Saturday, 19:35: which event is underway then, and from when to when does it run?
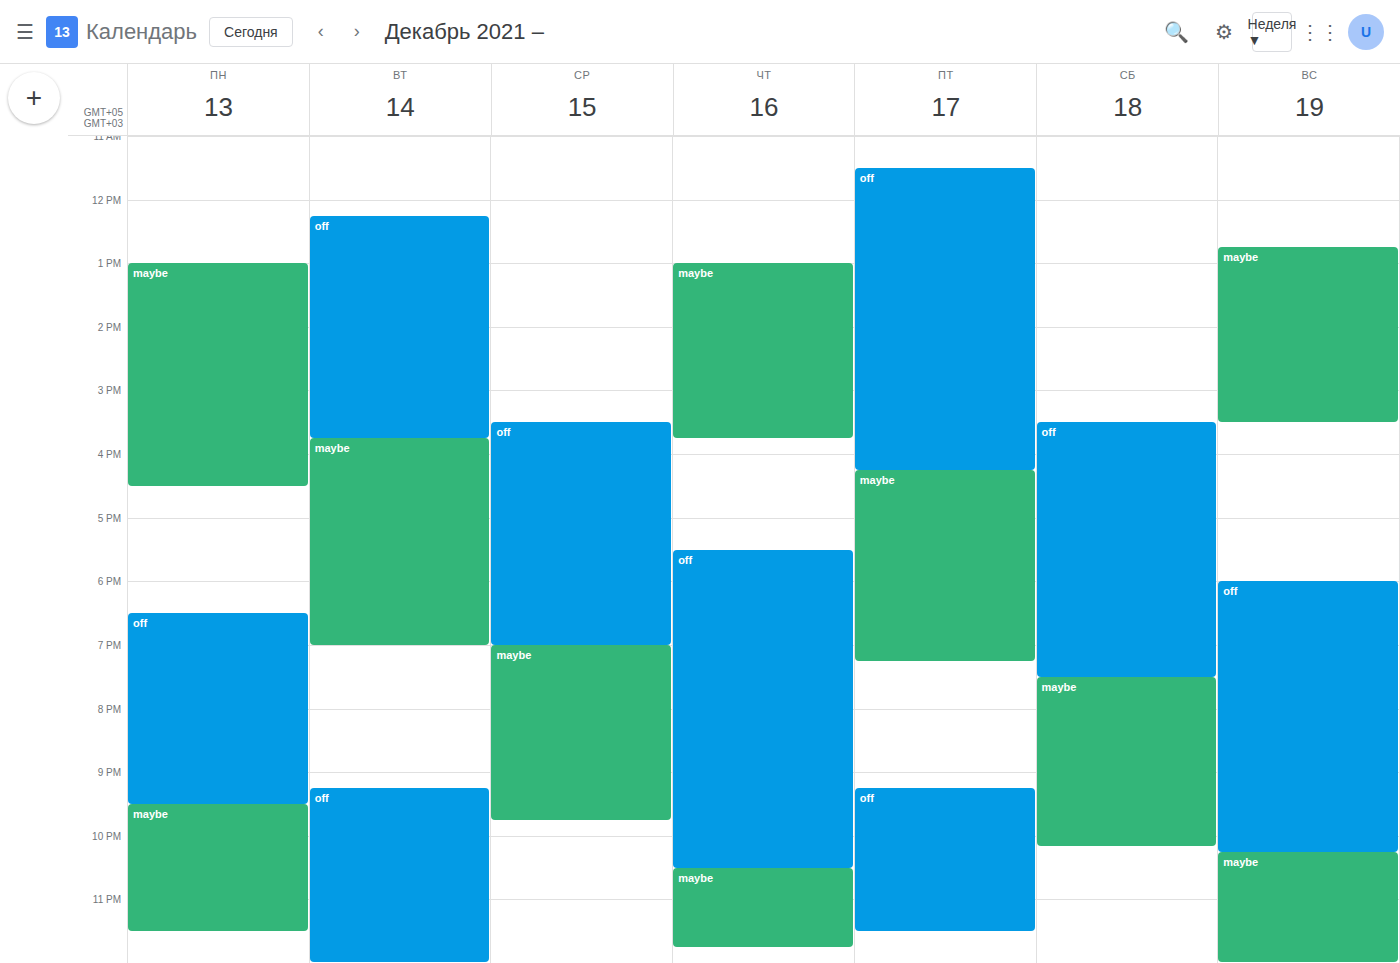
"maybe", 19:30 to 22:10